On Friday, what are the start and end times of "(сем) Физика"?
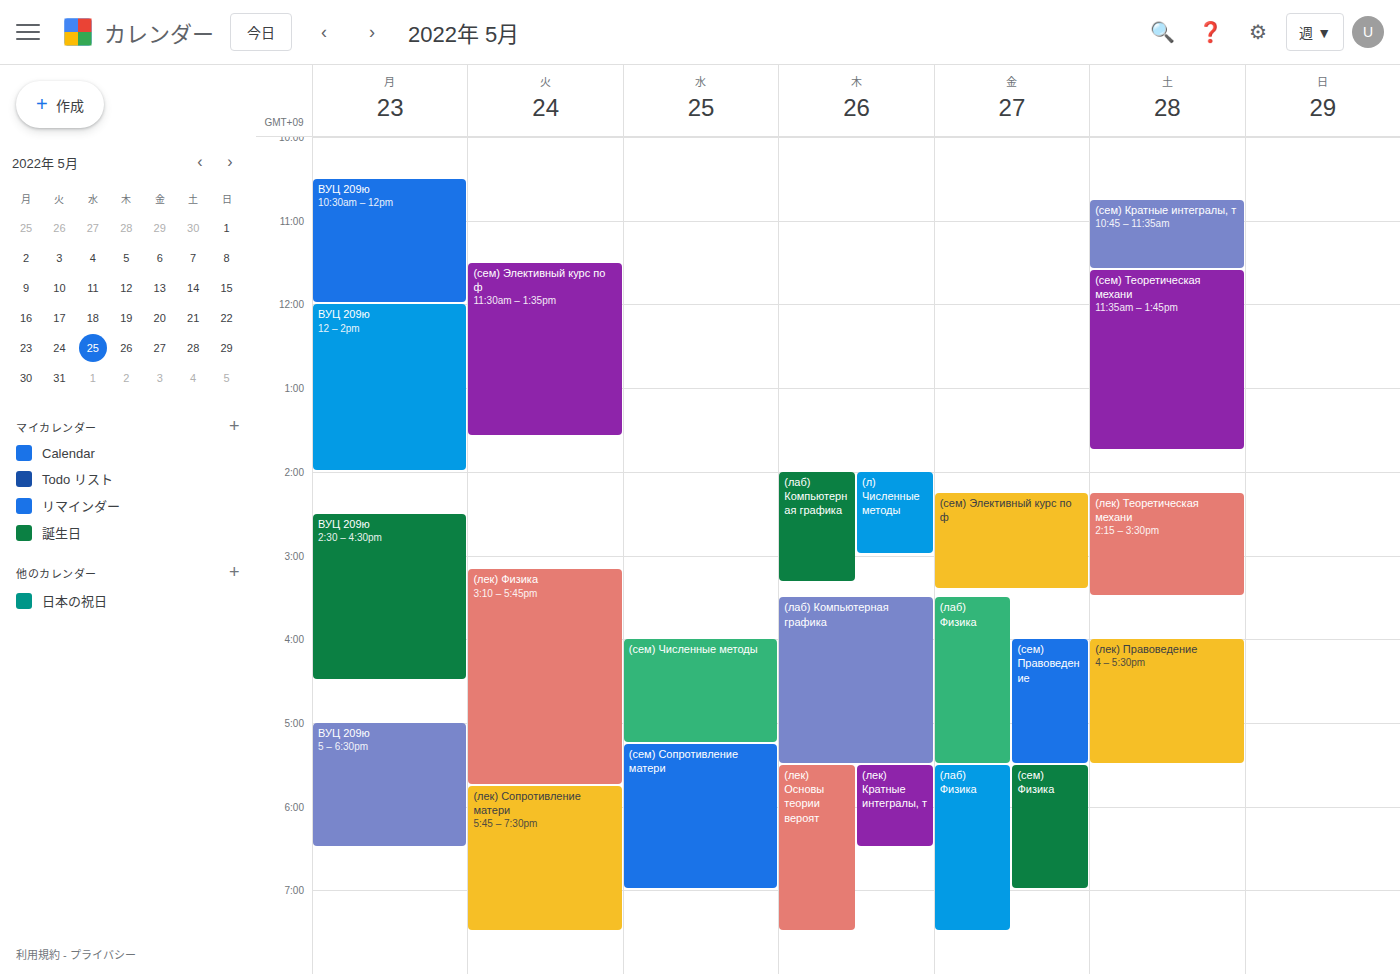
5:30 PM to 7:00 PM